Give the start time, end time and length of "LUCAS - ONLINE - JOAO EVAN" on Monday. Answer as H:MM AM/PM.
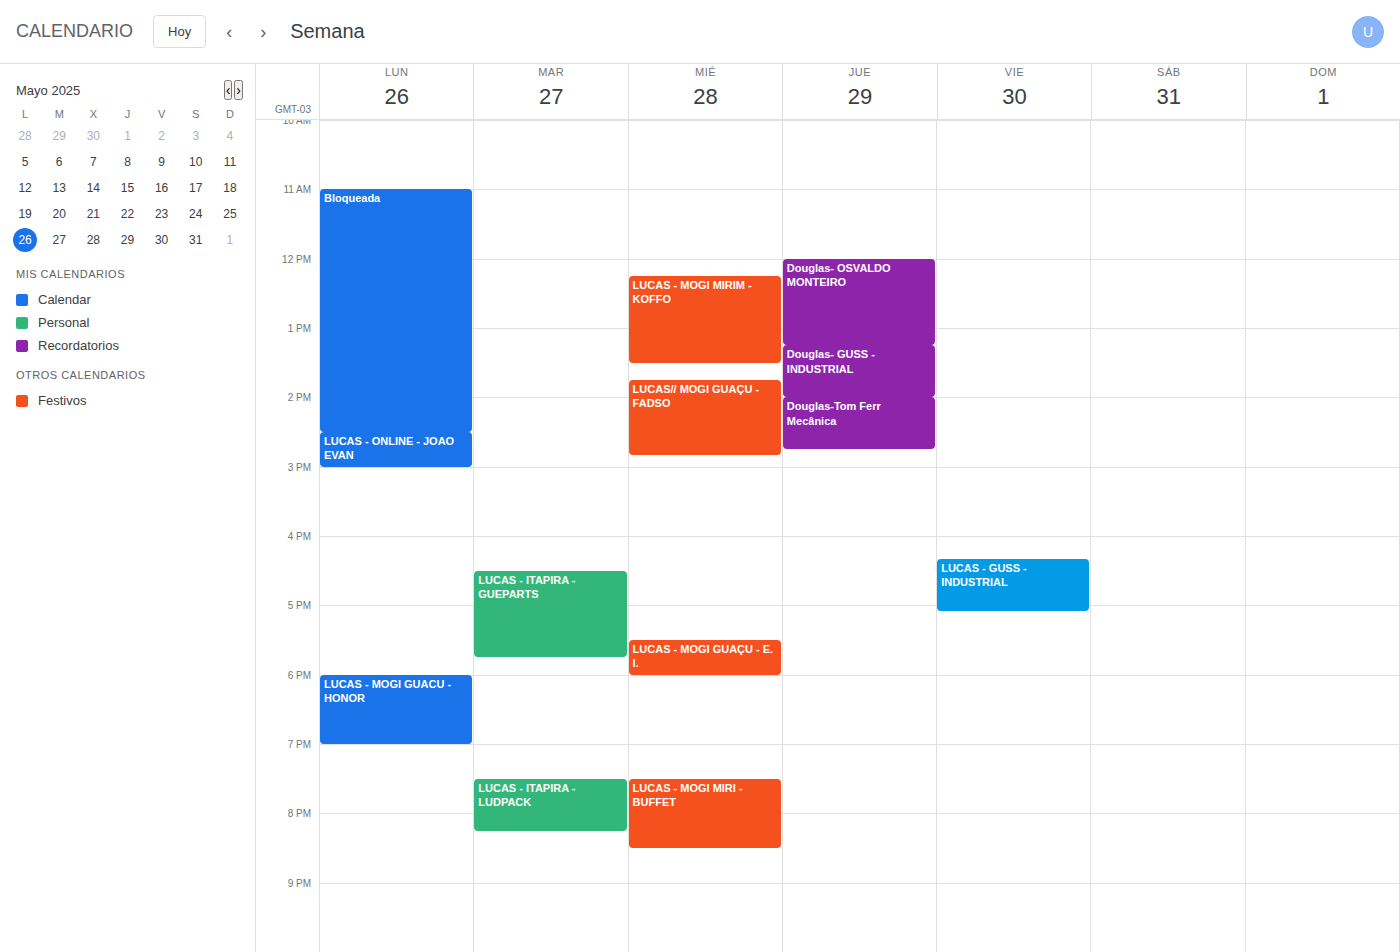
2:30 PM to 3:00 PM, 30 minutes